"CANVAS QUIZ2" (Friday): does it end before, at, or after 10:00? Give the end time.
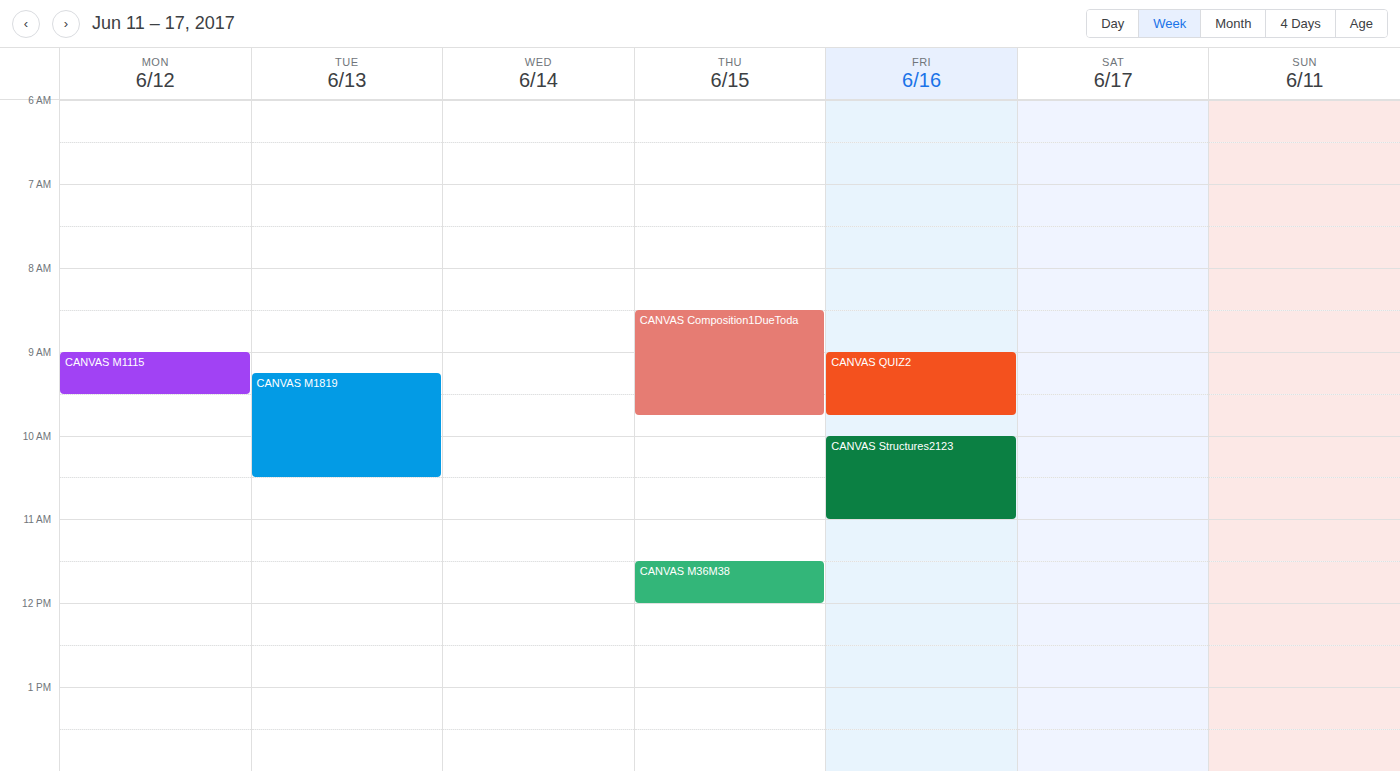
09:45 -- before 10:00, 15 minutes above the 10:00 line.